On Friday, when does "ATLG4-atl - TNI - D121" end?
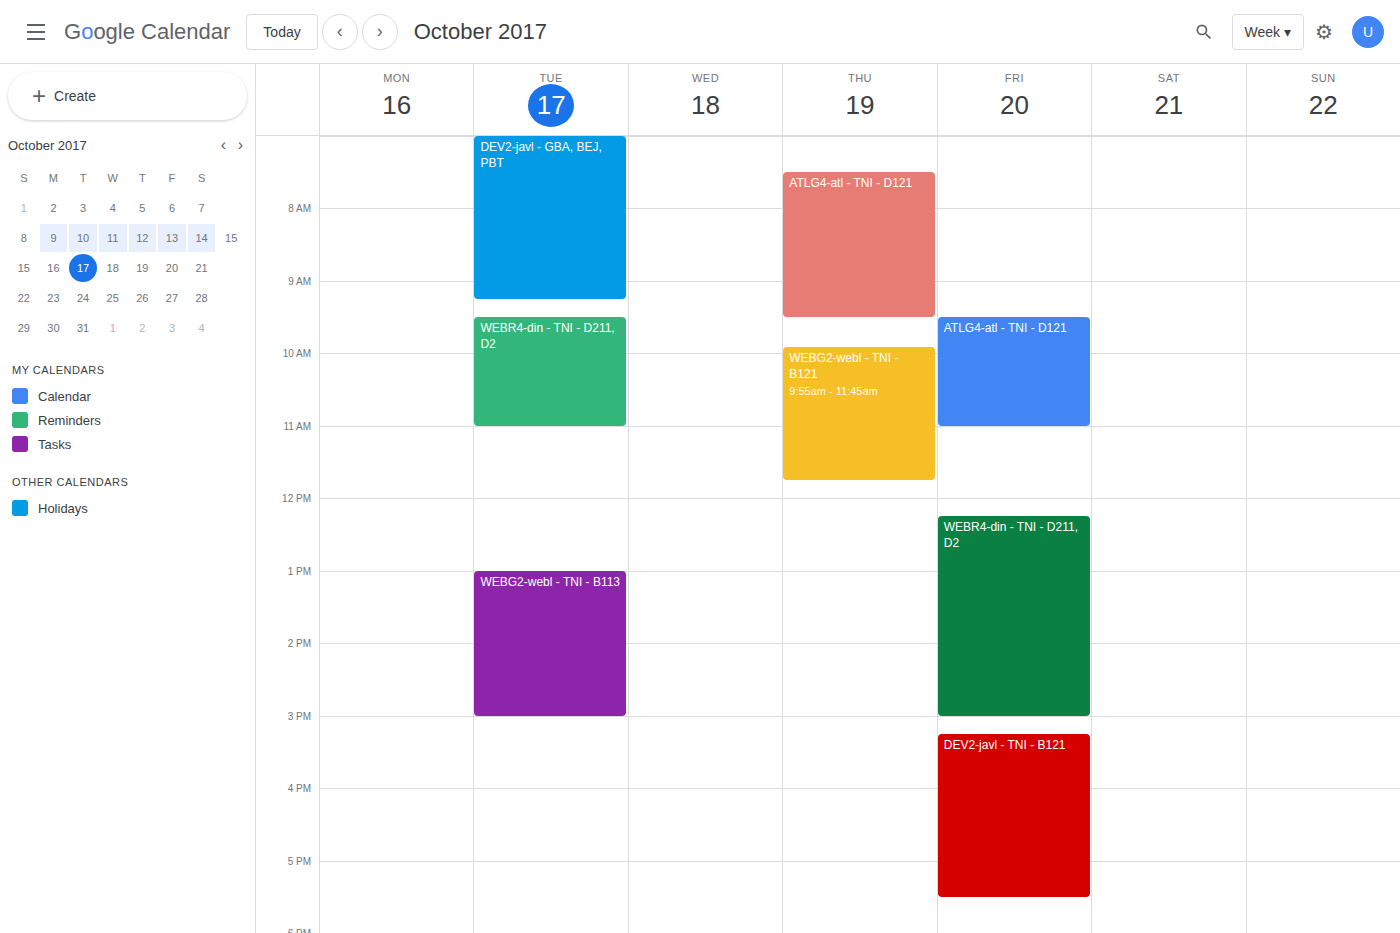
11:00 AM